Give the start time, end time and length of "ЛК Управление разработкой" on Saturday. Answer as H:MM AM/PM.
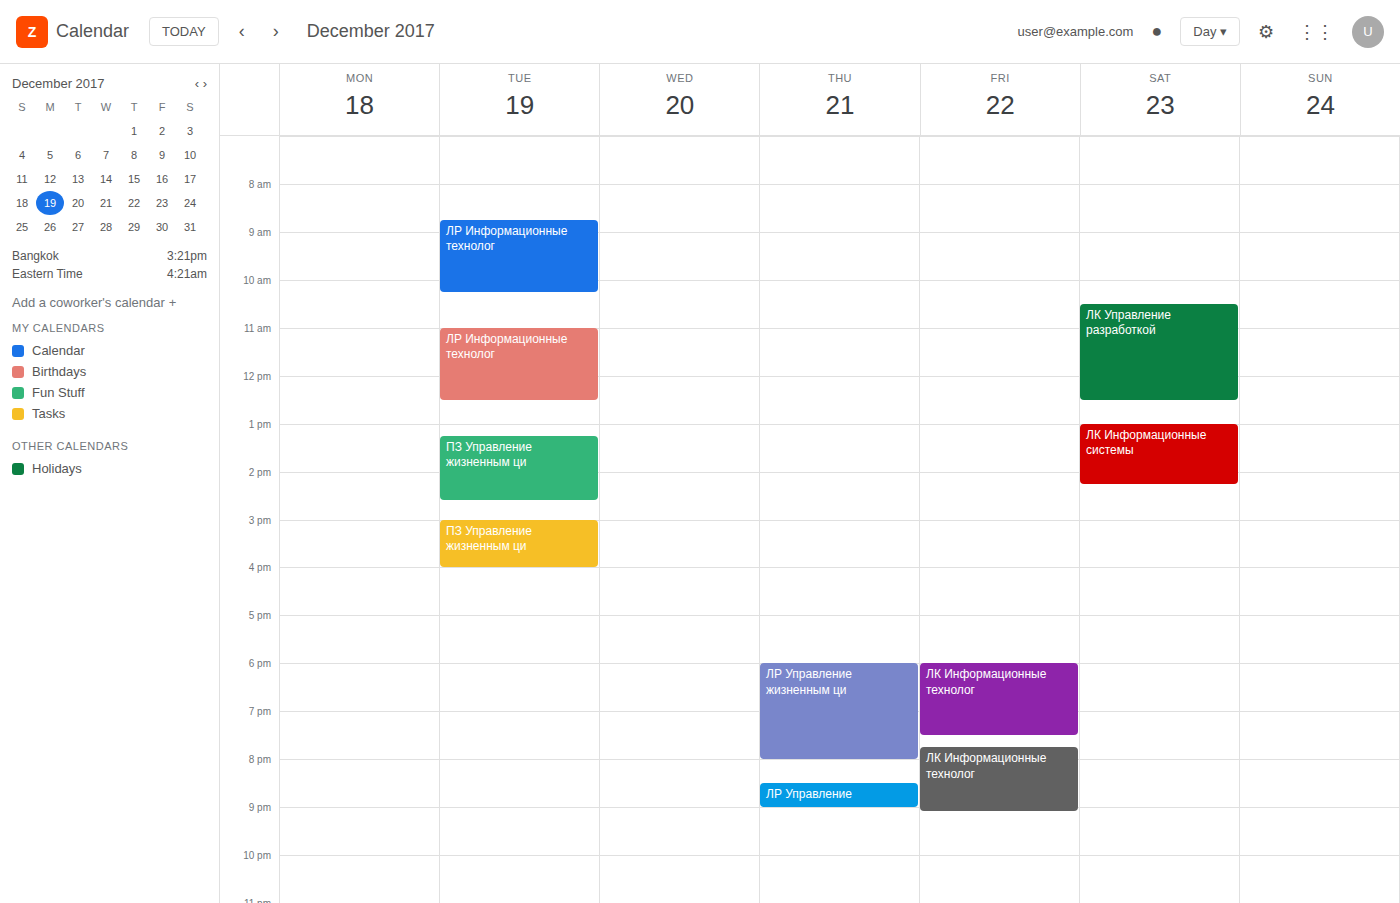
10:30 AM to 12:30 PM, 2 hours